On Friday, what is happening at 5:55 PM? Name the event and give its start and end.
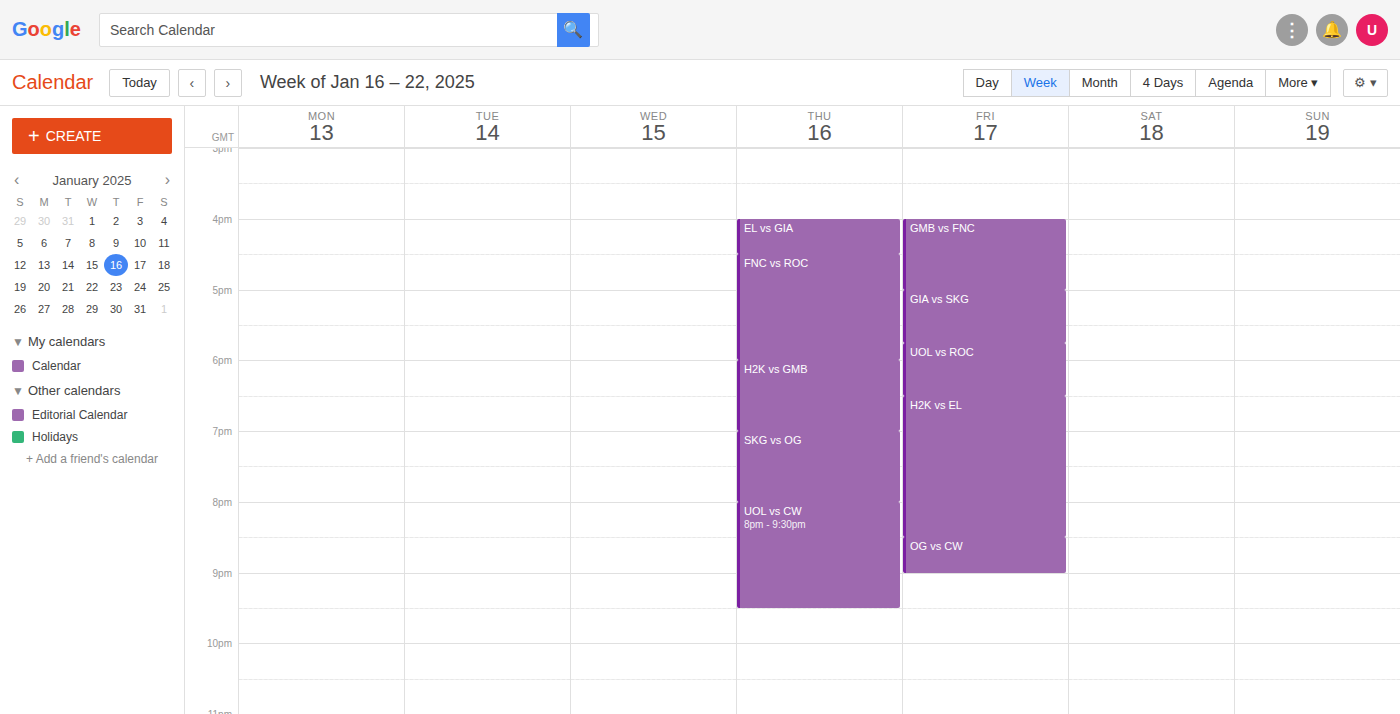
"UOL vs ROC", 5:45 PM to 6:30 PM